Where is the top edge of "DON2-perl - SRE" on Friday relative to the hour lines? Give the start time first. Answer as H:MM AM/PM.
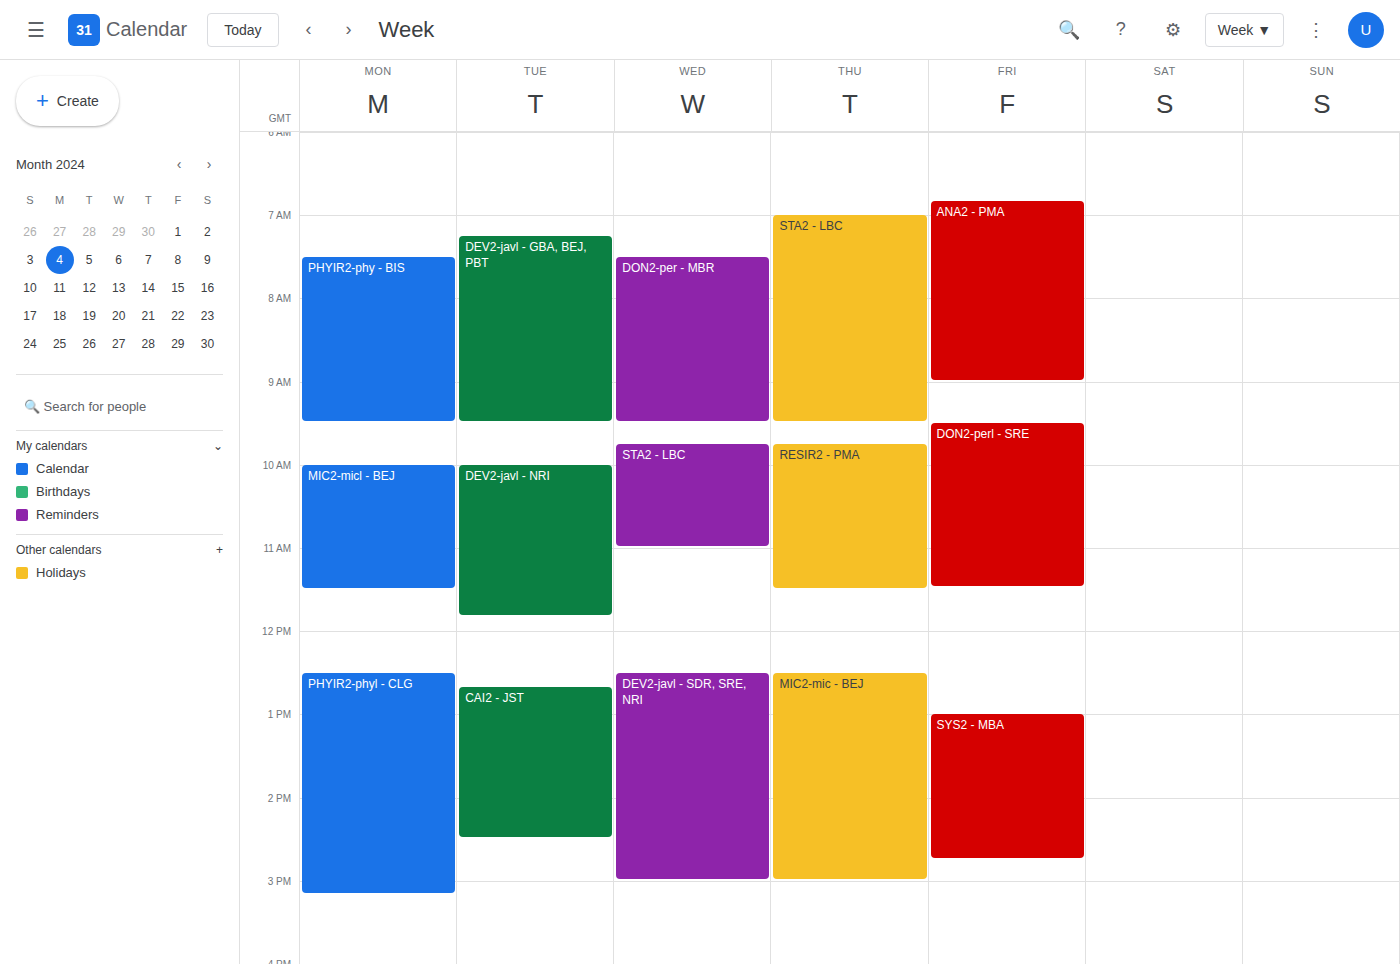
9:30 AM -- halfway between the 9 AM and 10 AM lines.